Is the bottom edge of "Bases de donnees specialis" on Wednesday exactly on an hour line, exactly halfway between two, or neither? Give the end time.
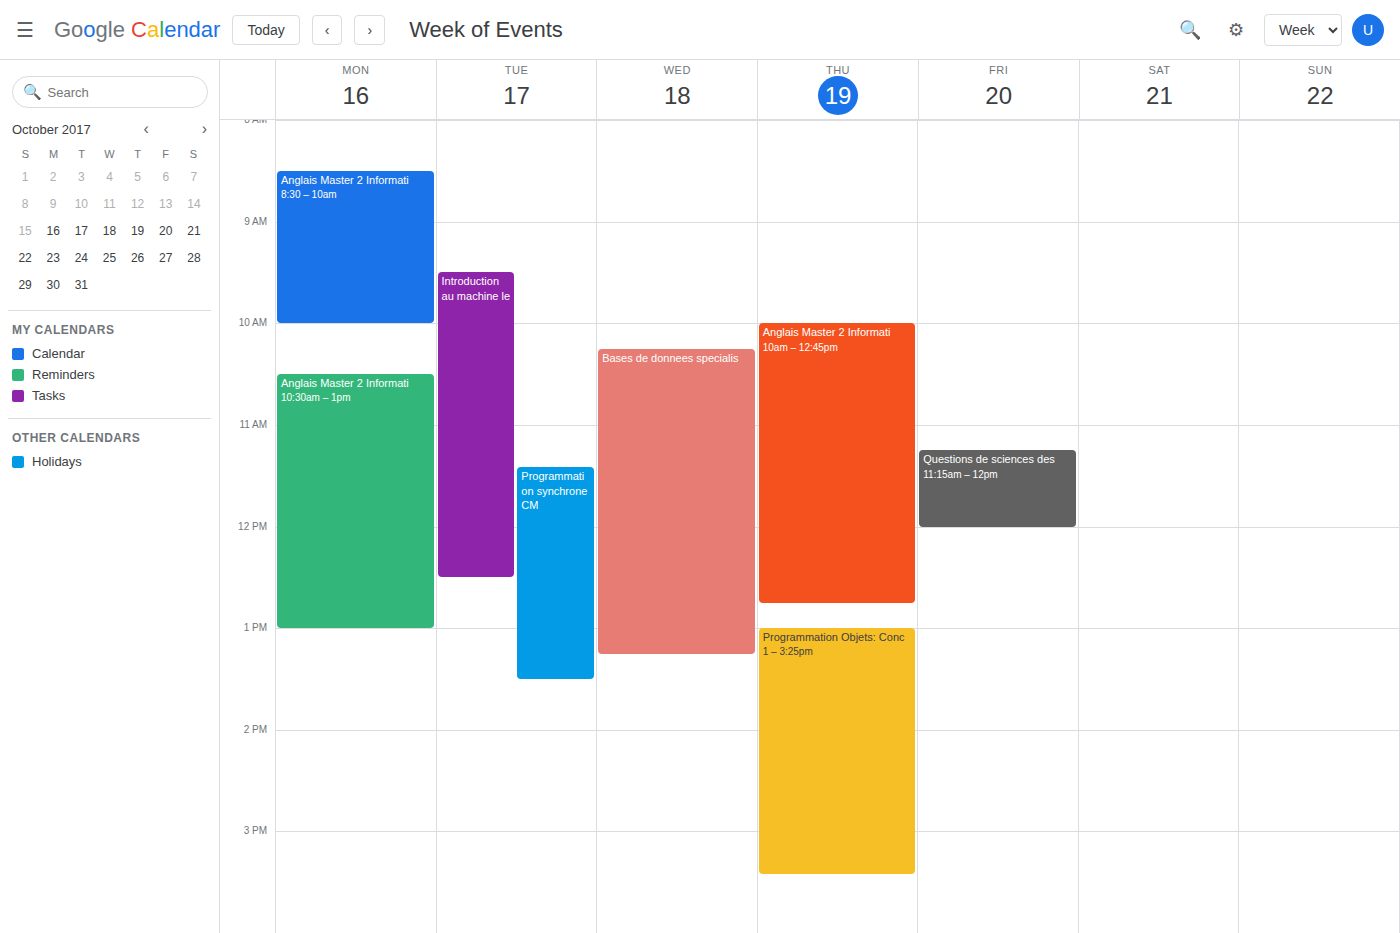
13:15 -- neither: a quarter of the way from the 13:00 line to the 14:00 line.